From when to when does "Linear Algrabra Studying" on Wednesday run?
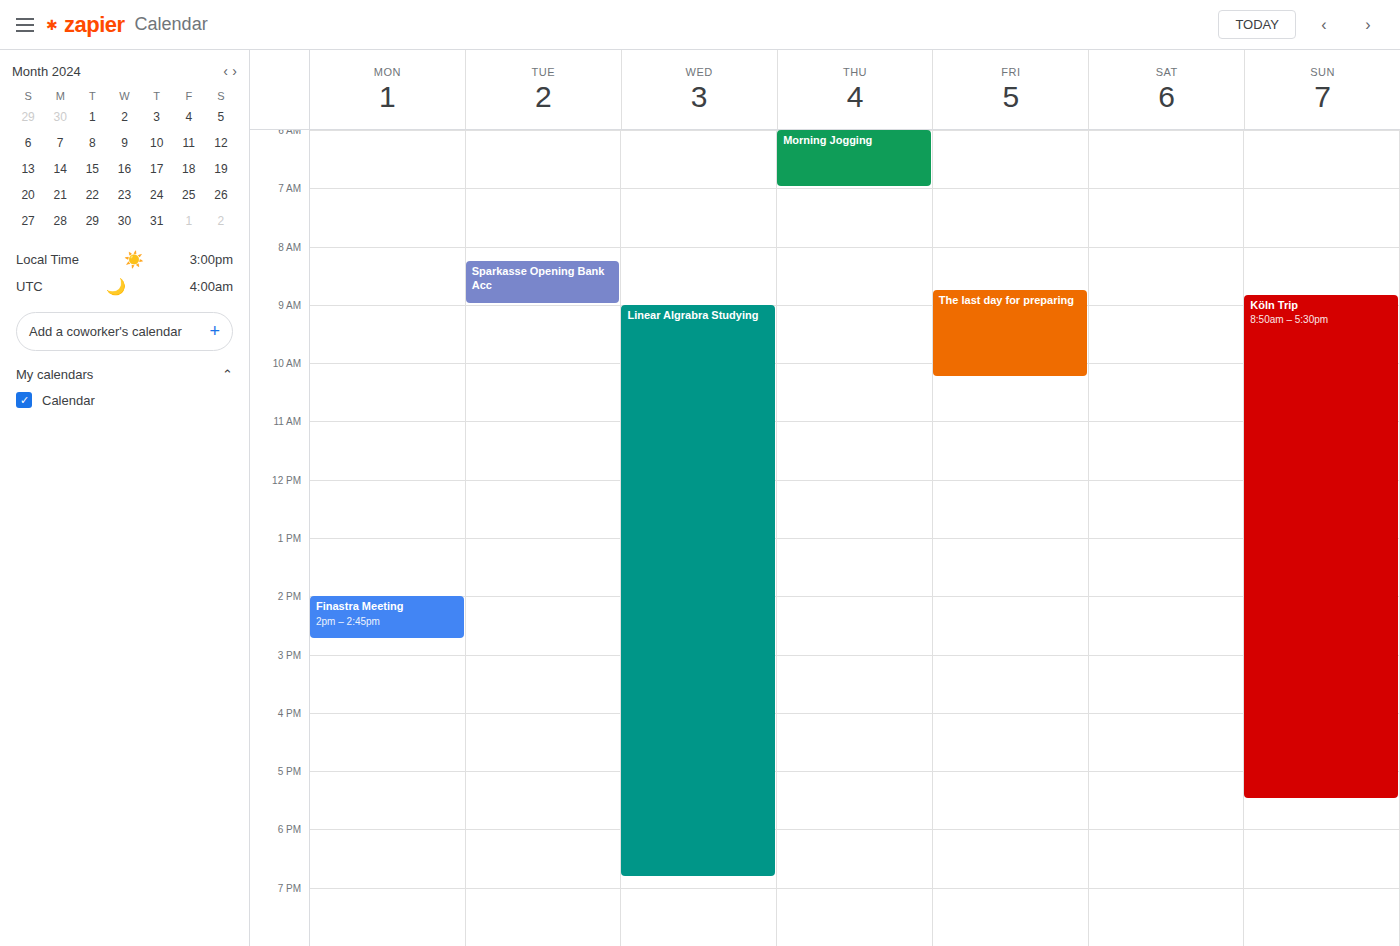
9:00 AM to 6:50 PM